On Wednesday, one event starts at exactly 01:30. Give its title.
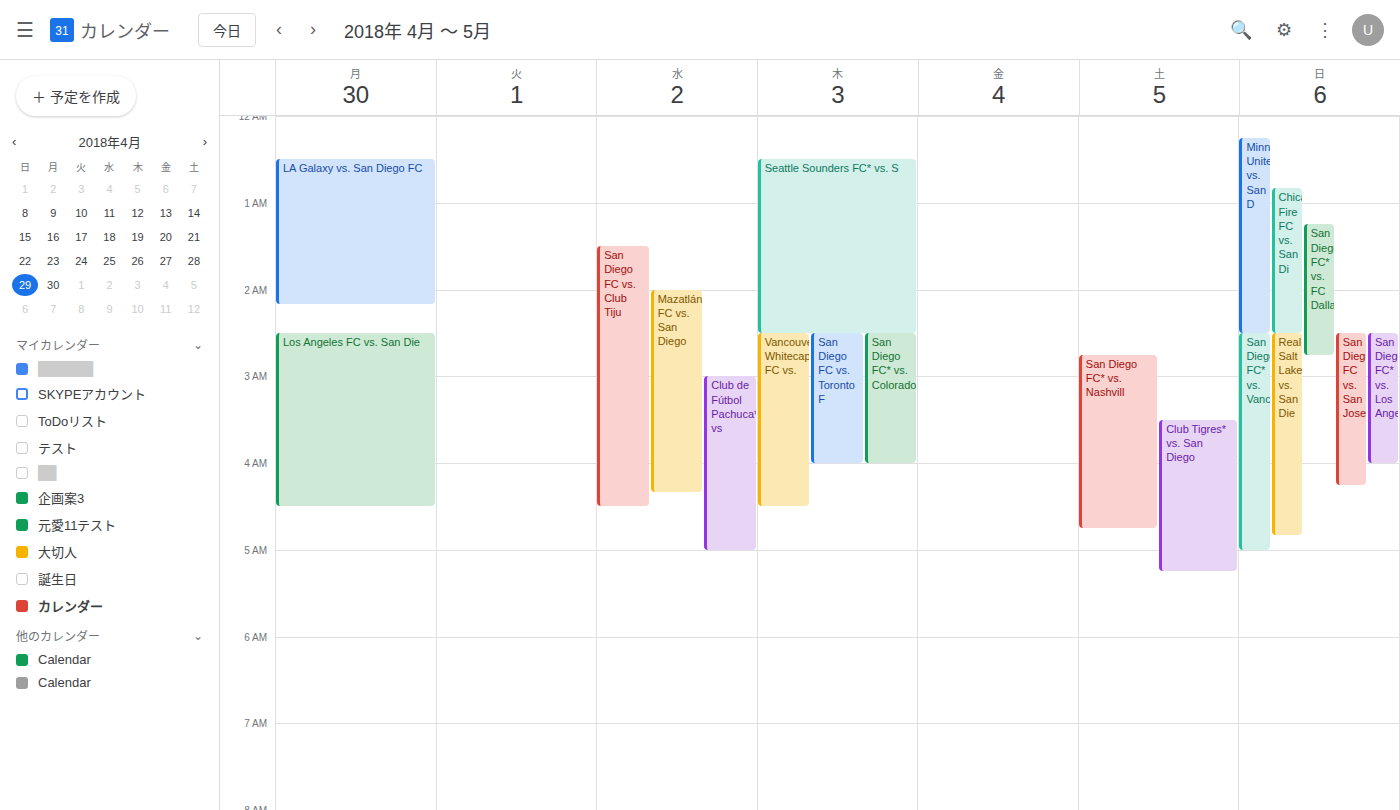
"San Diego FC vs. Club Tiju"